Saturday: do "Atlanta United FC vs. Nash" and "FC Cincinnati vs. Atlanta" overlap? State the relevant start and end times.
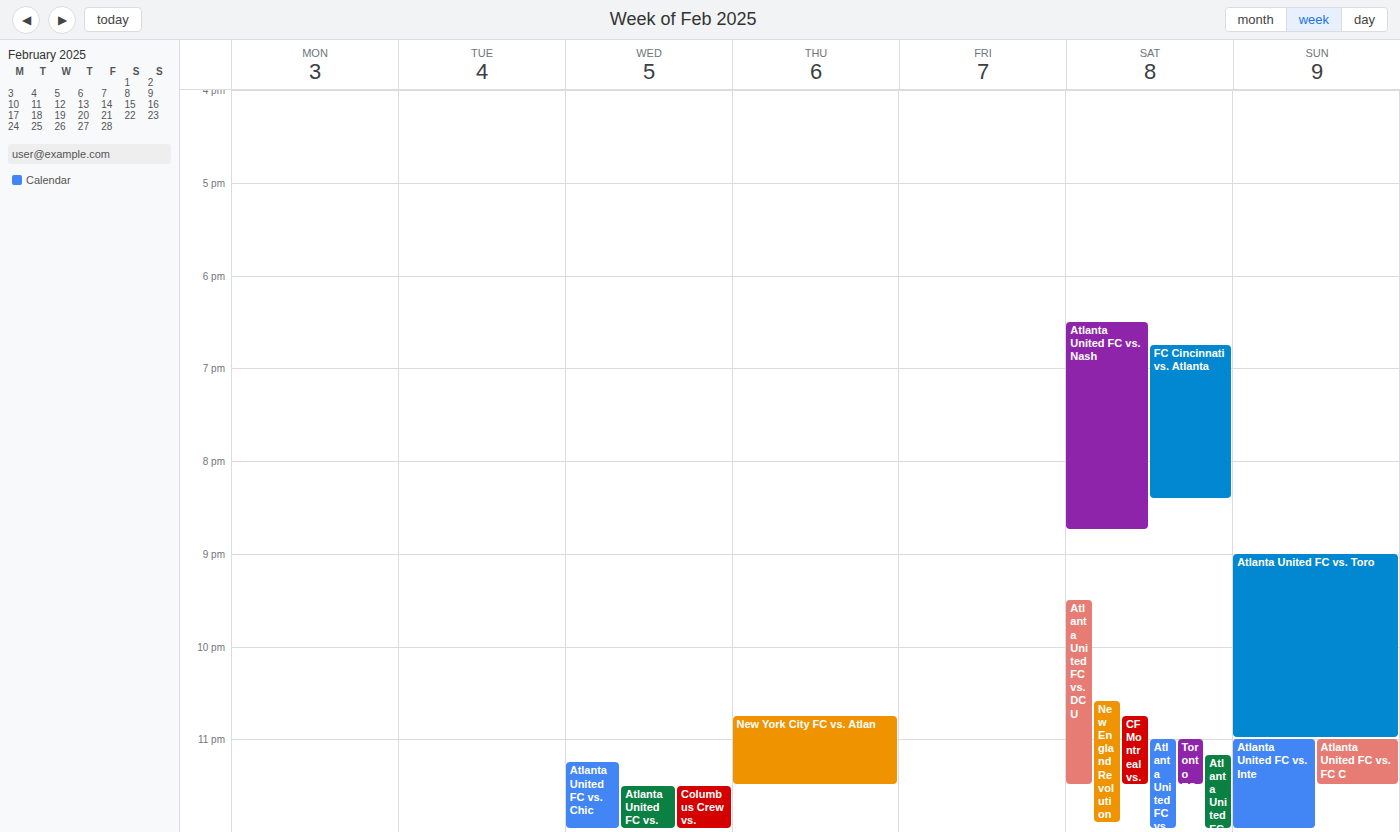
"FC Cincinnati vs. Atlanta" runs 6:45 PM to 8:25 PM, inside "Atlanta United FC vs. Nash" -- they overlap.